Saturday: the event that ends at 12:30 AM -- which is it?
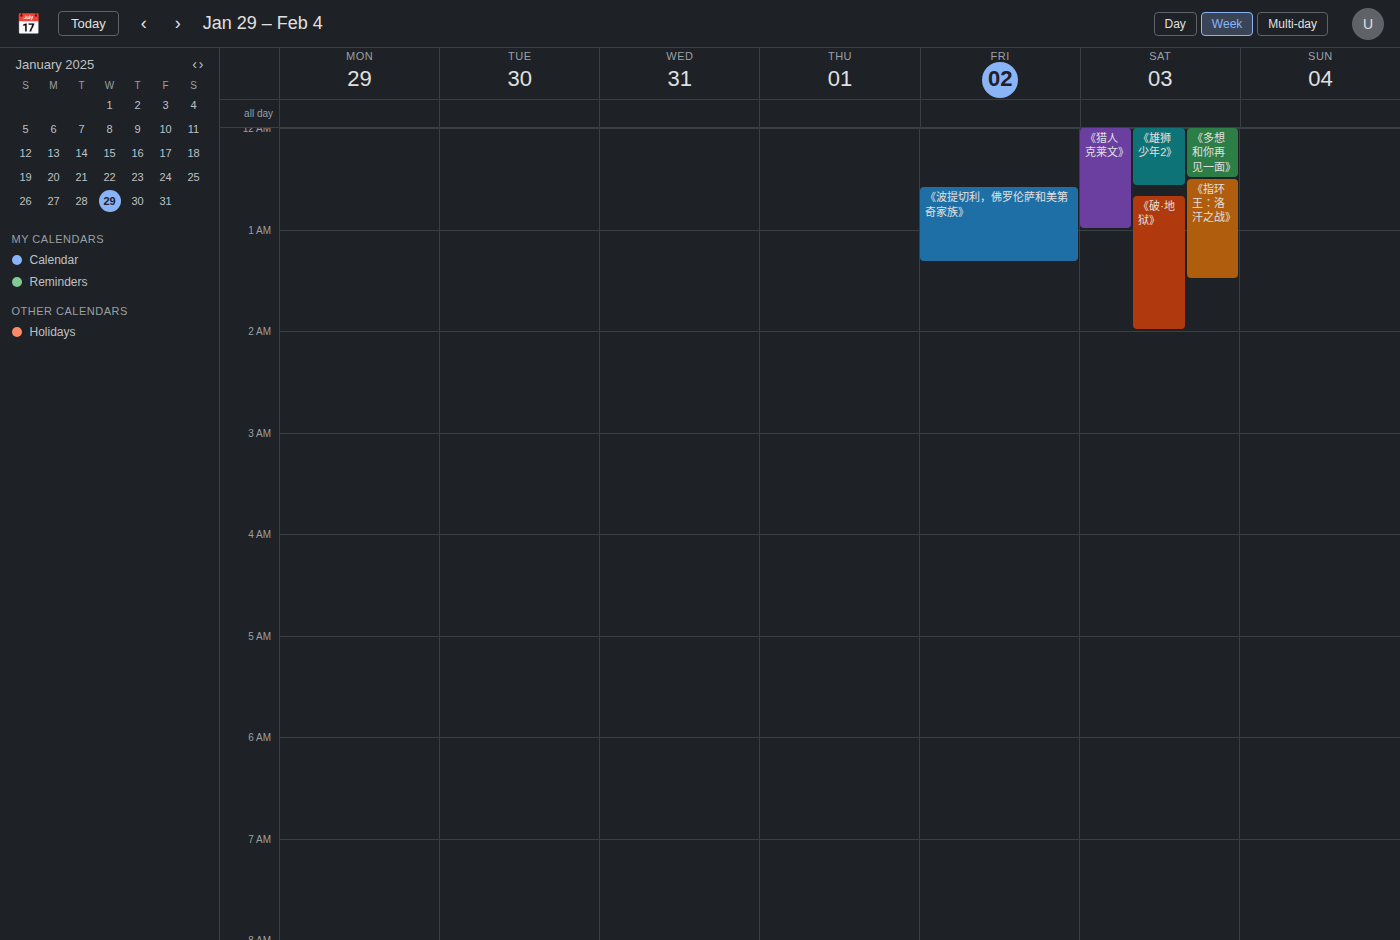
"《多想和你再见一面》"